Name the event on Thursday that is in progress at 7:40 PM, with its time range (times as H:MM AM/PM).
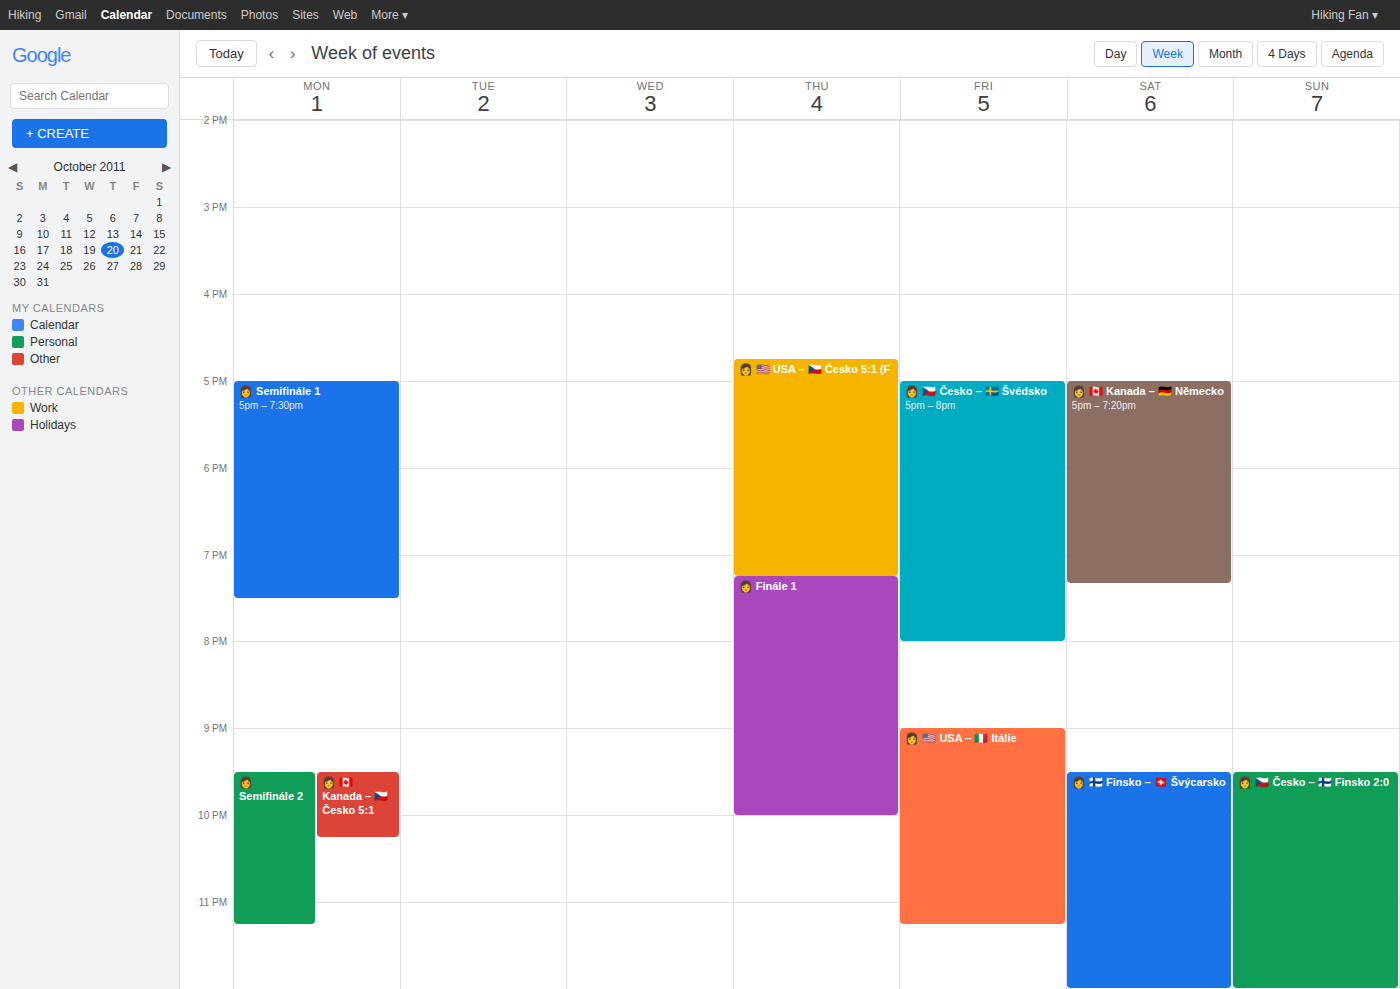
"👩 Finále 1", 7:15 PM to 10:00 PM